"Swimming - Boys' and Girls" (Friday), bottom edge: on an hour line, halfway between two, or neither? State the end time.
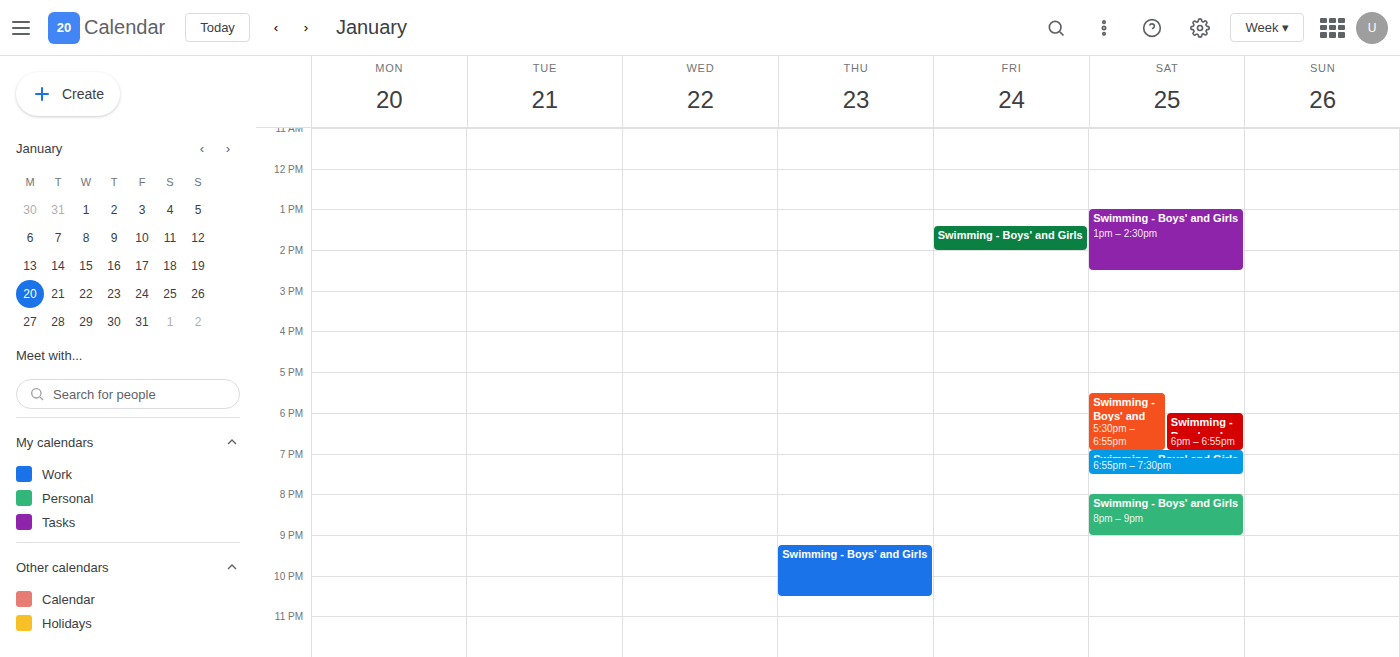
14:00 -- exactly on the 14:00 line.